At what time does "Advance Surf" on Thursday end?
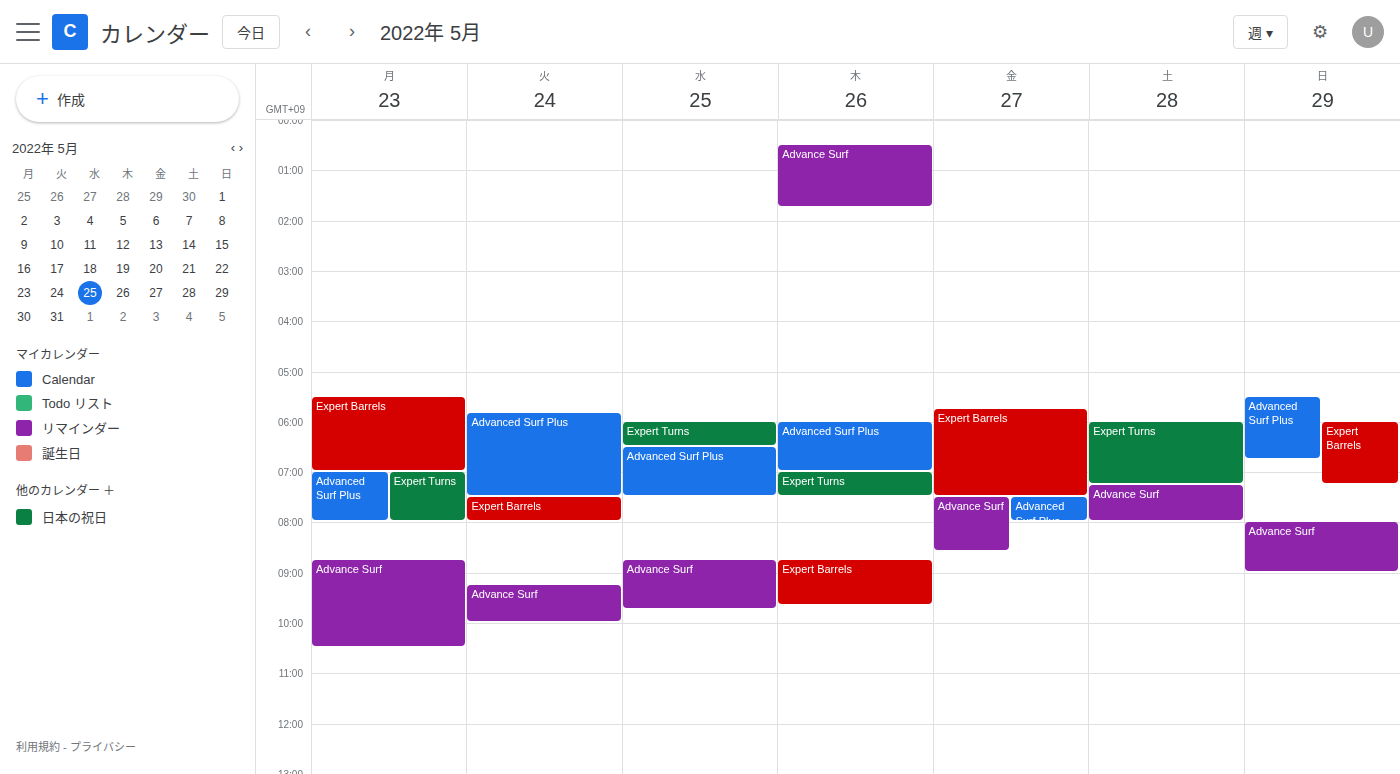
1:45 AM